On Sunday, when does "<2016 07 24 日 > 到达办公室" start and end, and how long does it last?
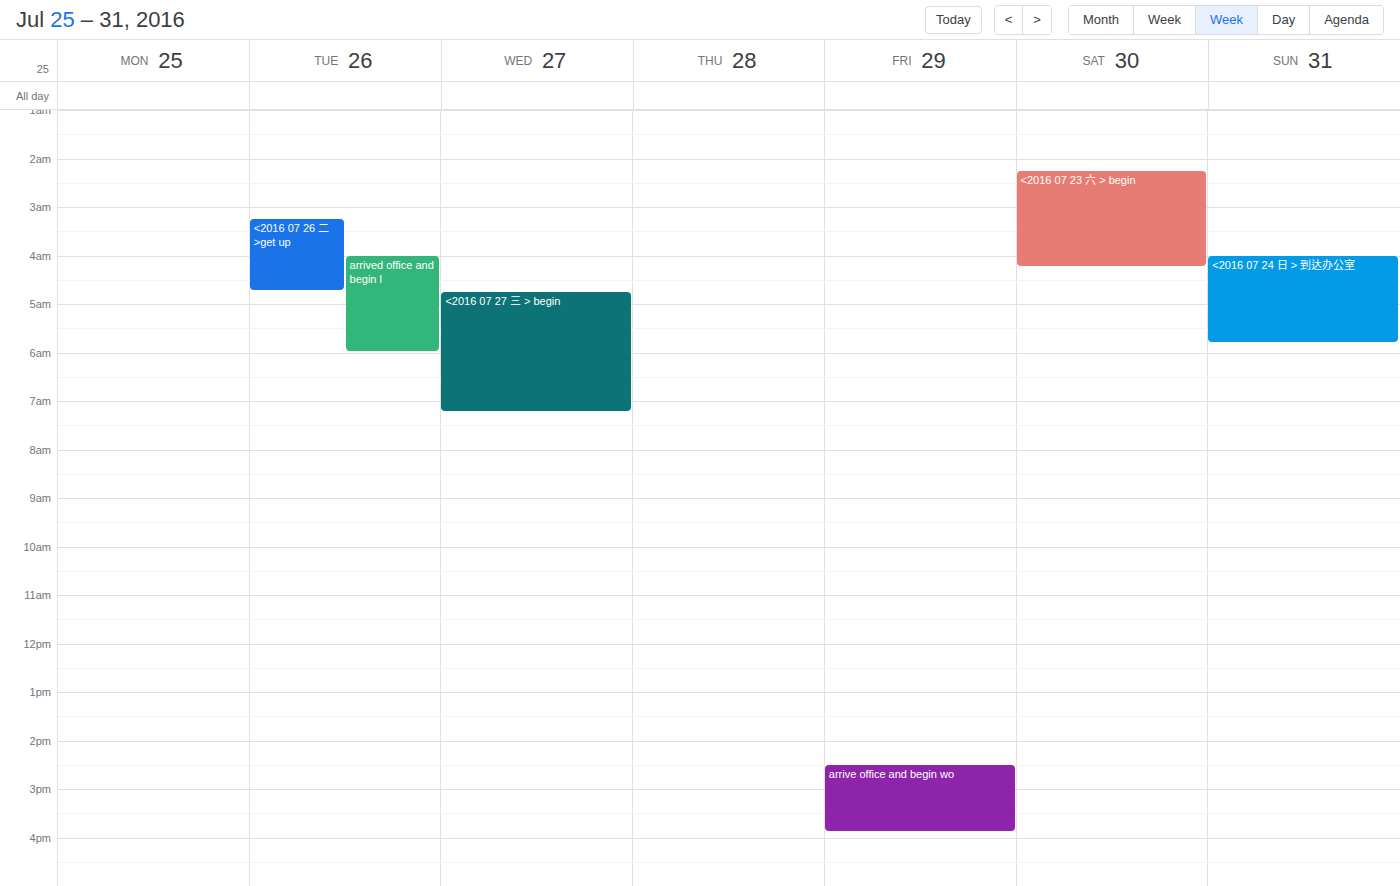
4:00 AM to 5:50 AM, 1 hour 50 minutes